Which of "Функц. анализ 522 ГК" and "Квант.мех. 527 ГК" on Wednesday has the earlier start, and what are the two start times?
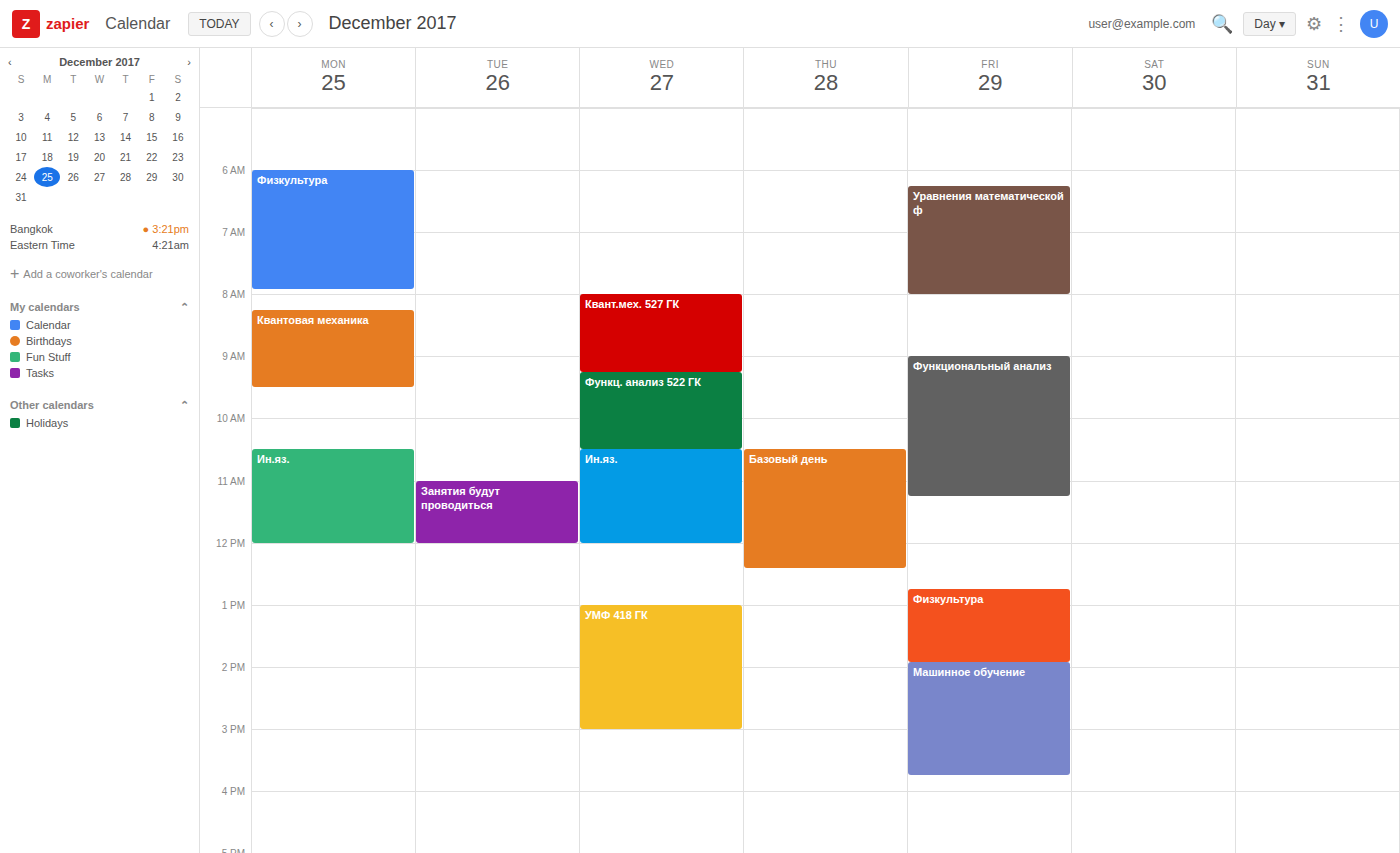
"Квант.мех. 527 ГК" 08:00; "Функц. анализ 522 ГК" 09:15.